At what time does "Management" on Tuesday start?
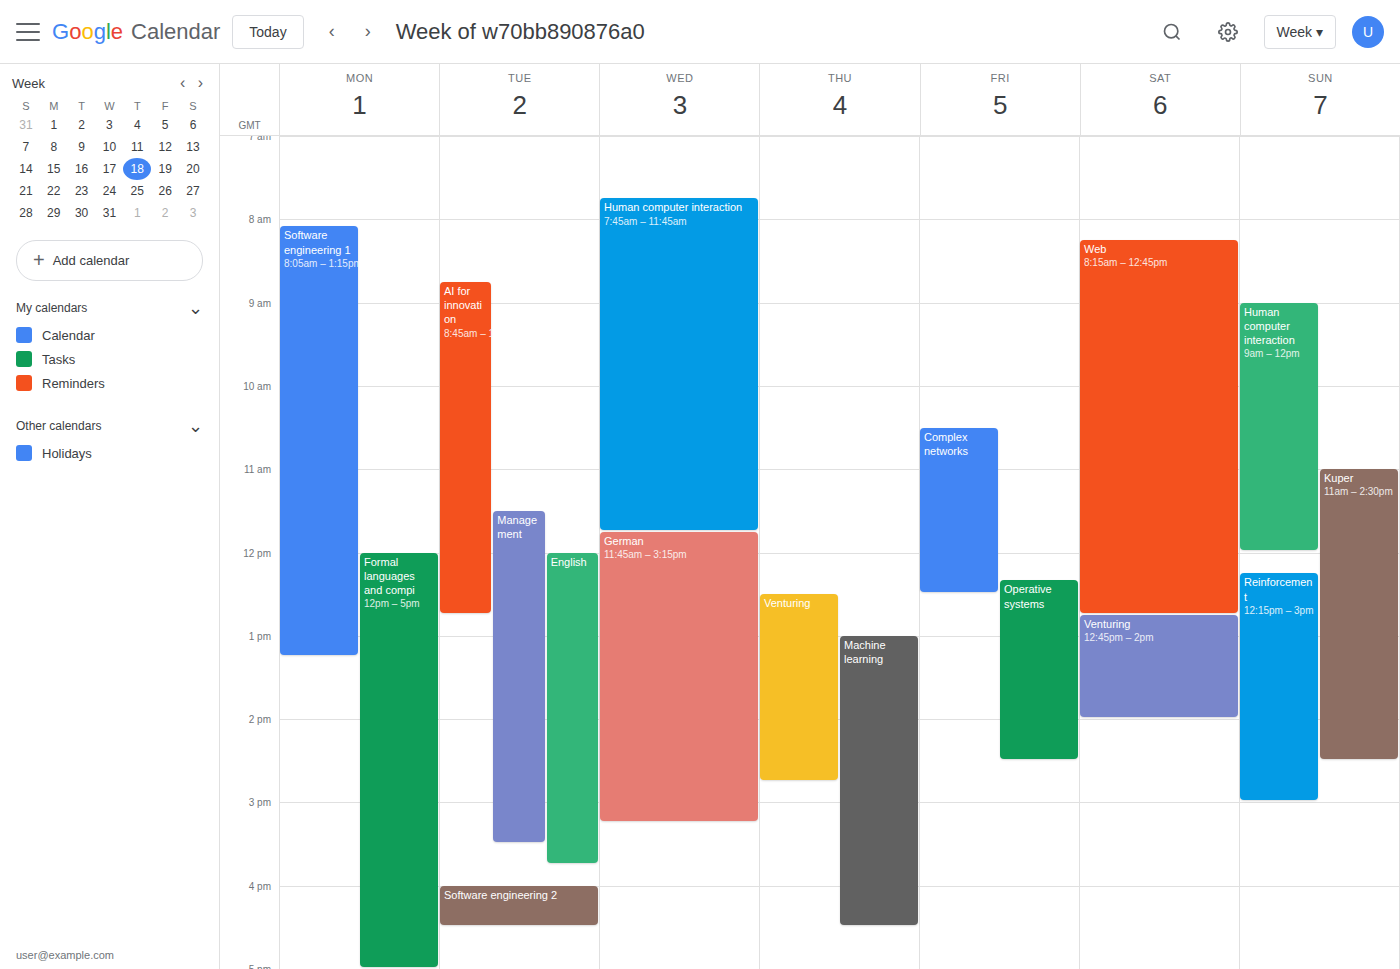
11:30